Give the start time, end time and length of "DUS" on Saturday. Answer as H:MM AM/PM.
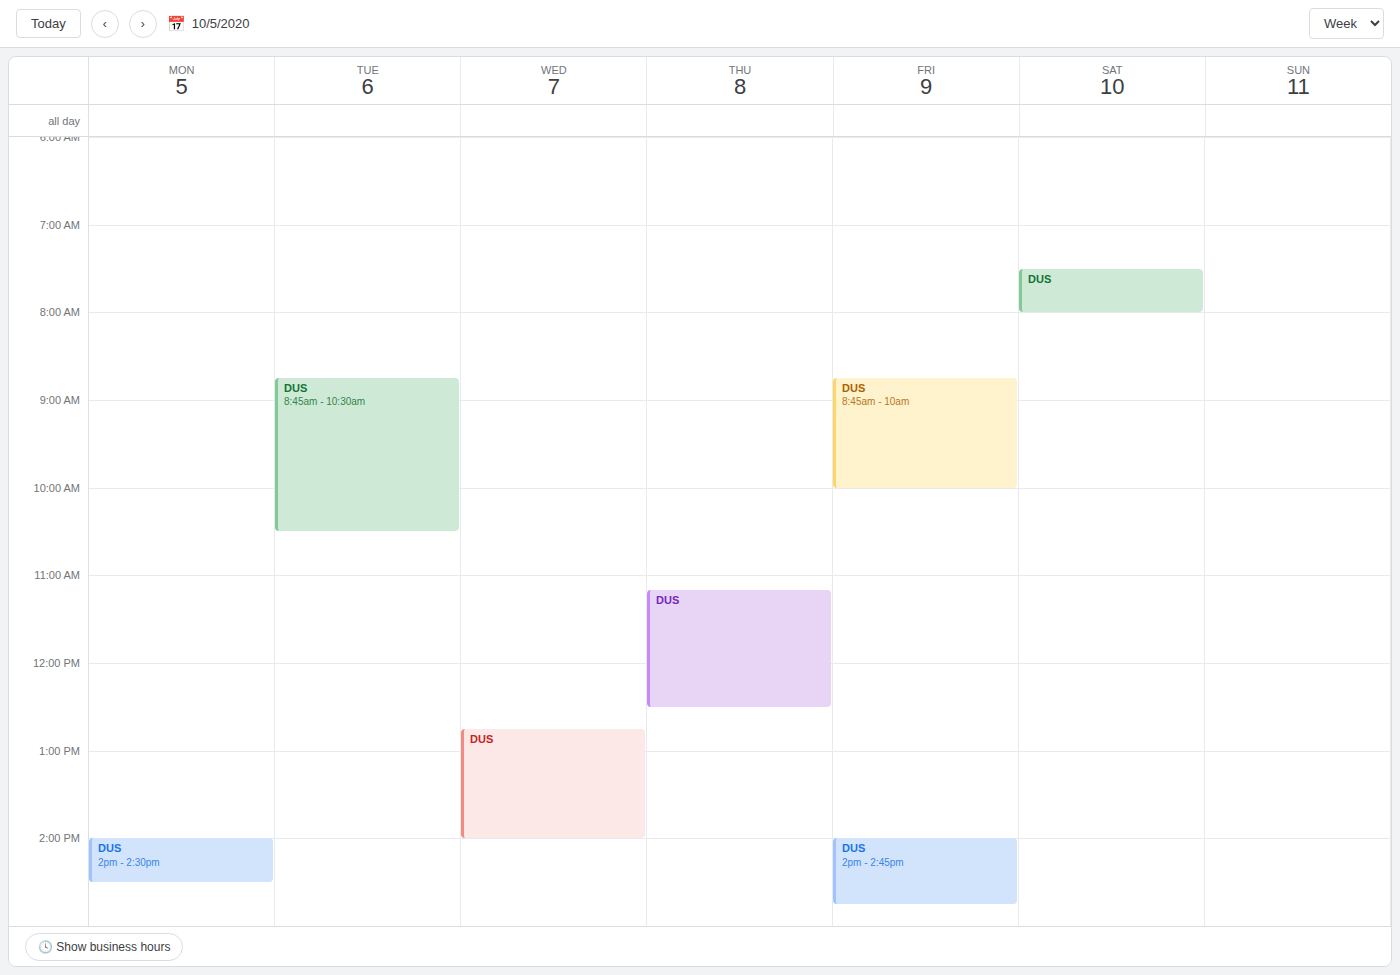
7:30 AM to 8:00 AM, 30 minutes